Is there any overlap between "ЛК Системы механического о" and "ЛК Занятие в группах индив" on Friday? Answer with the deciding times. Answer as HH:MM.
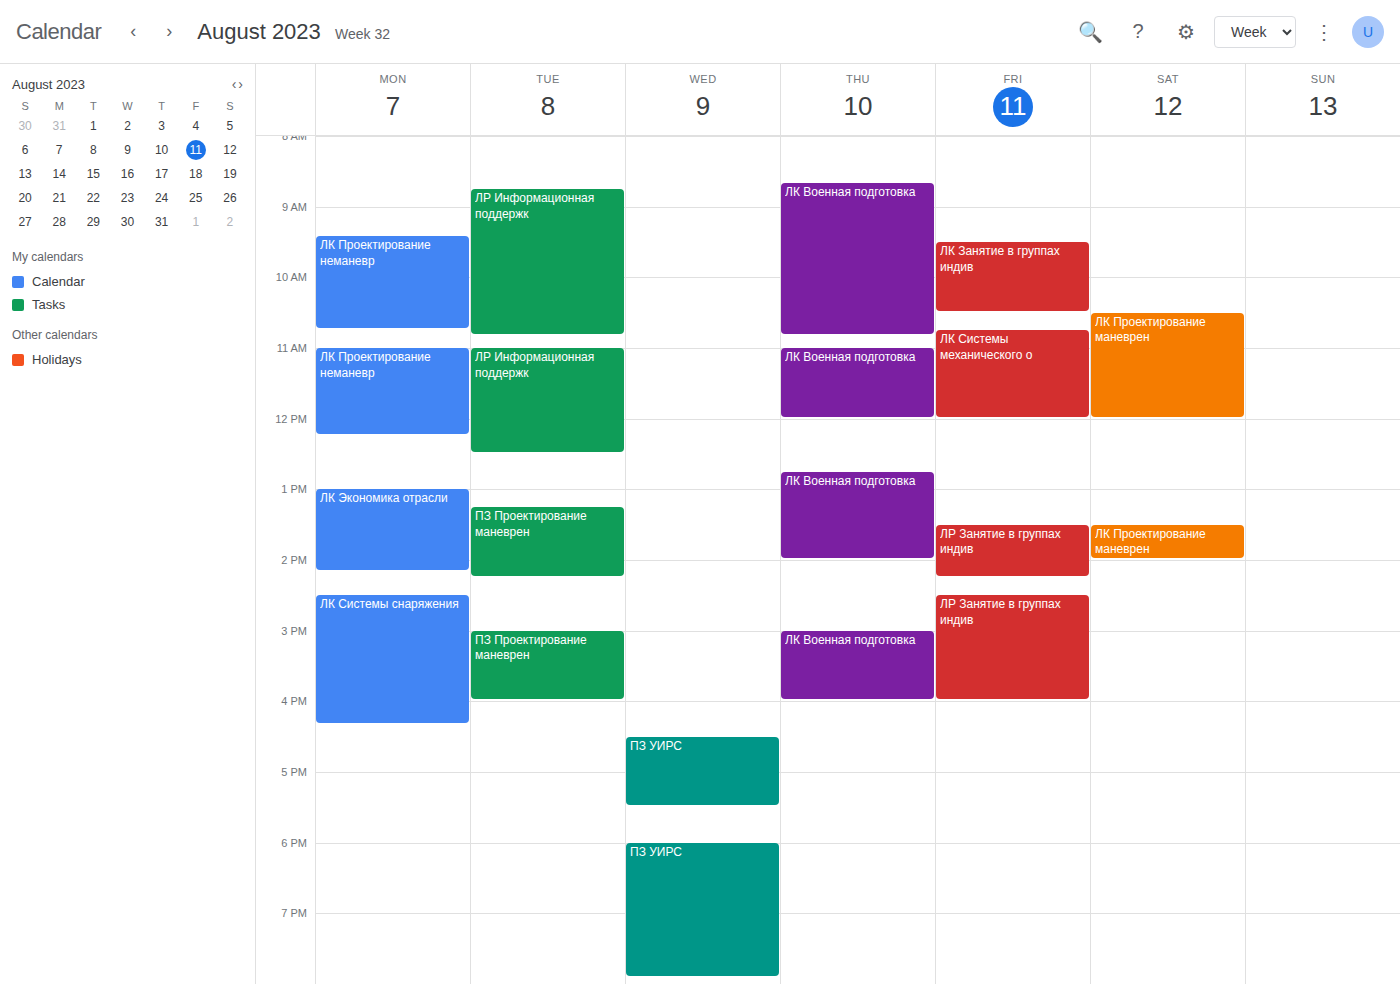
"ЛК Занятие в группах индив" ends at 10:30 and "ЛК Системы механического о" starts at 10:45 -- no overlap.